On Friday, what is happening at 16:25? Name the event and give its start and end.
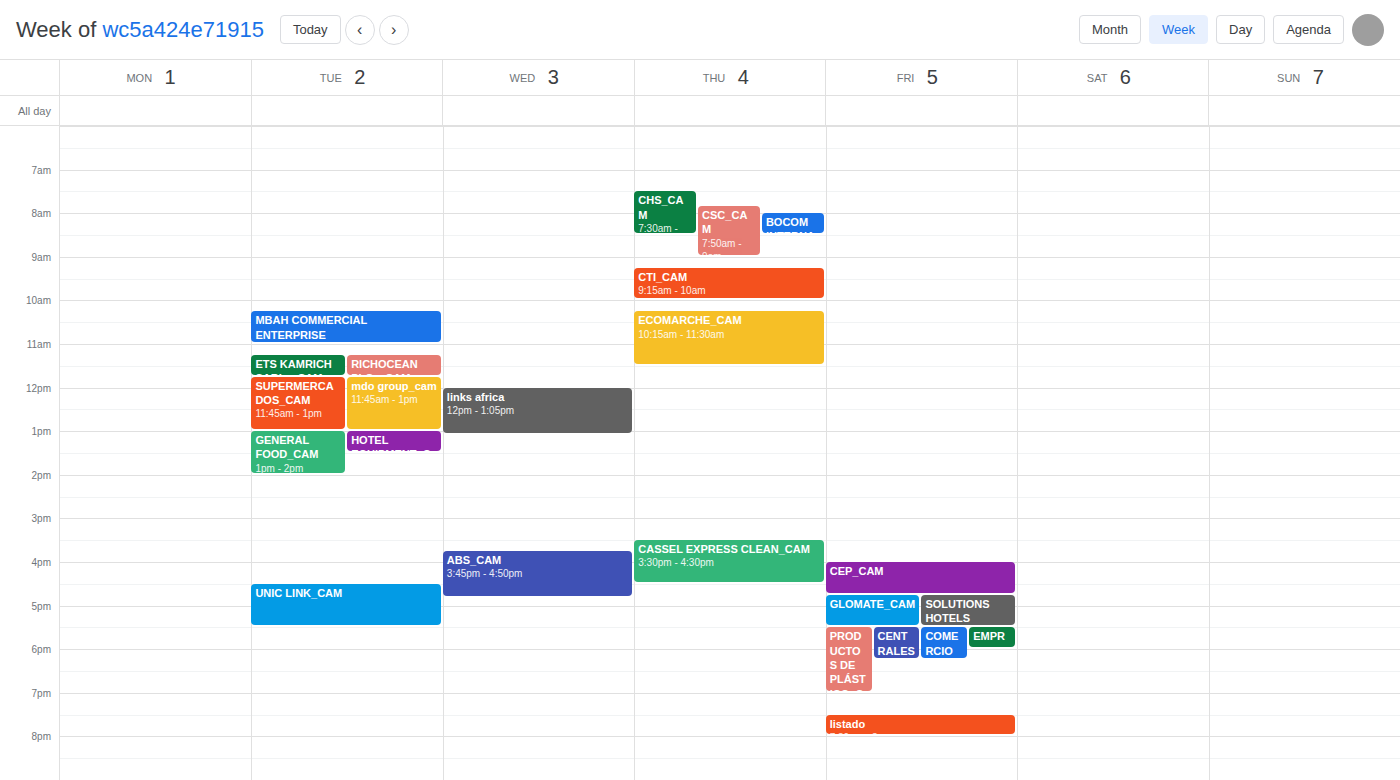
"CEP_CAM", 16:00 to 16:45